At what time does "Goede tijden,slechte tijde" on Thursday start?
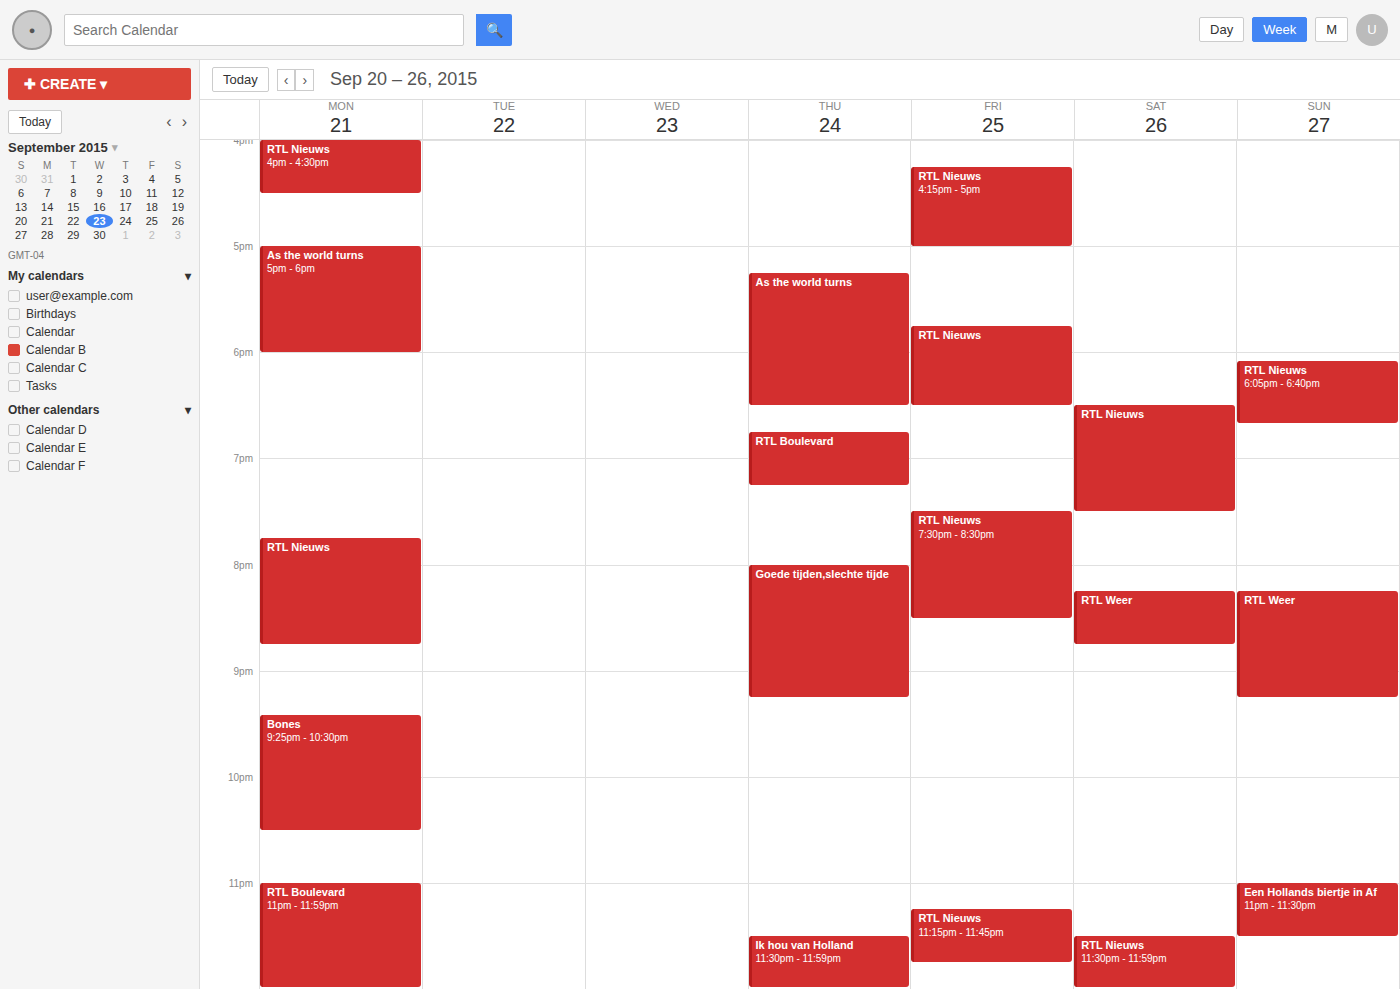
8:00 PM